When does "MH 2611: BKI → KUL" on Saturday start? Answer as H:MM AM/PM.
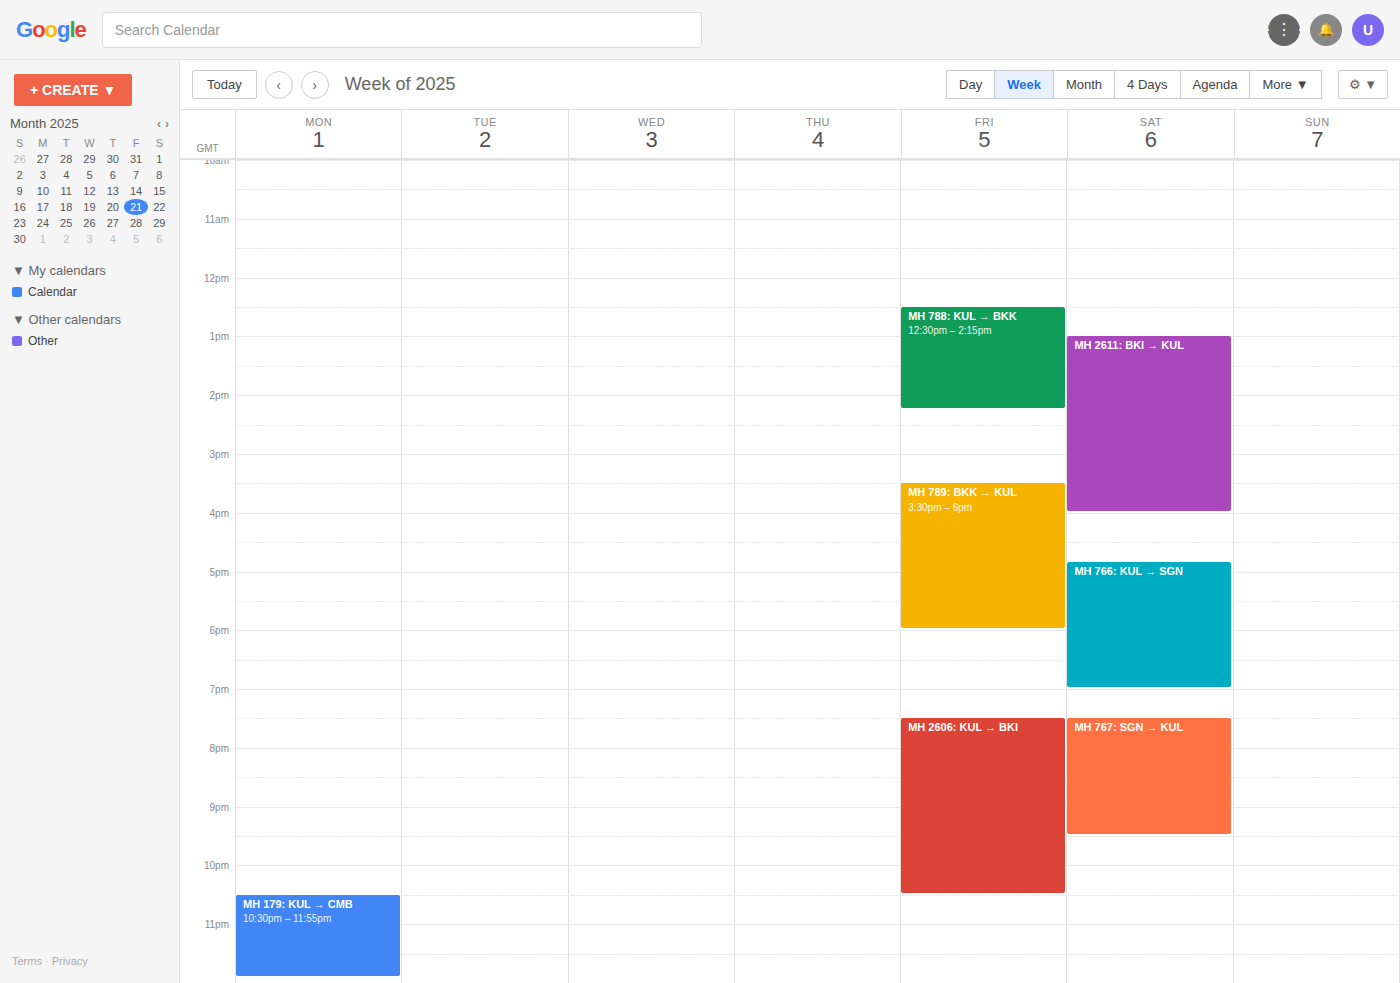
1:00 PM